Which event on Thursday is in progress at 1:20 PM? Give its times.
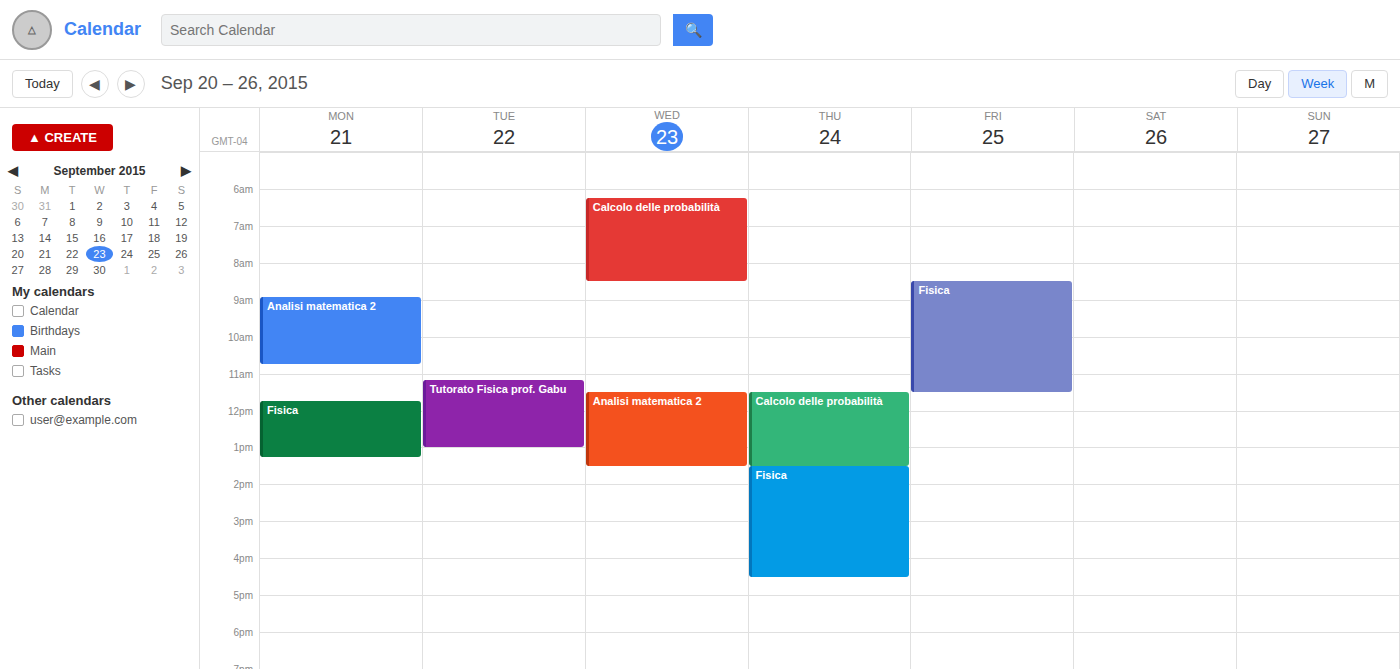
"Calcolo delle probabilità", 11:30 AM to 1:30 PM